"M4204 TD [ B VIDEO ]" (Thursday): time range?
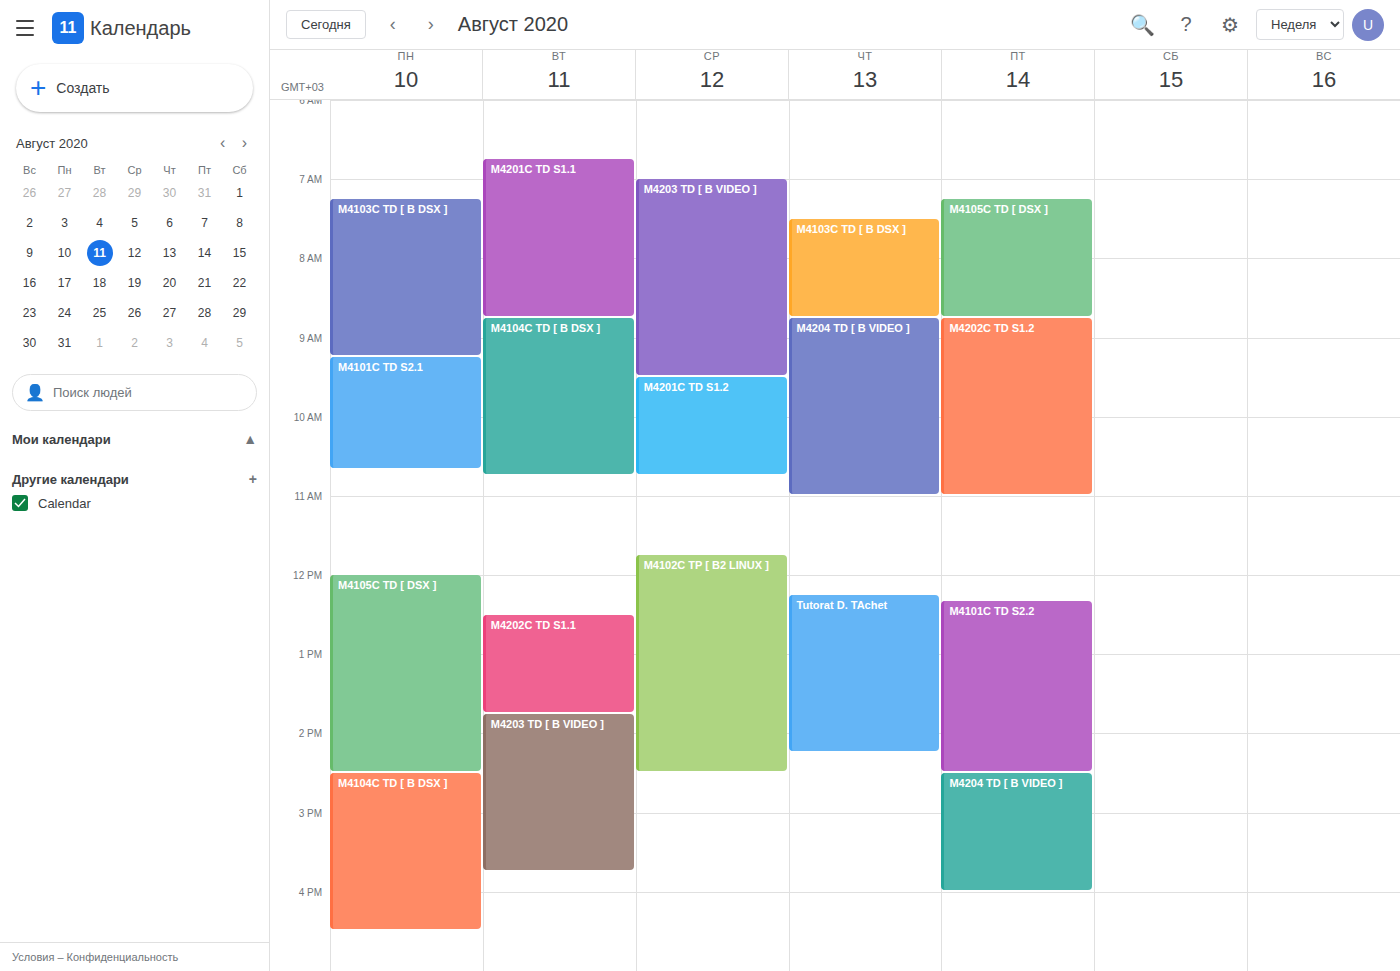
8:45 AM to 11:00 AM